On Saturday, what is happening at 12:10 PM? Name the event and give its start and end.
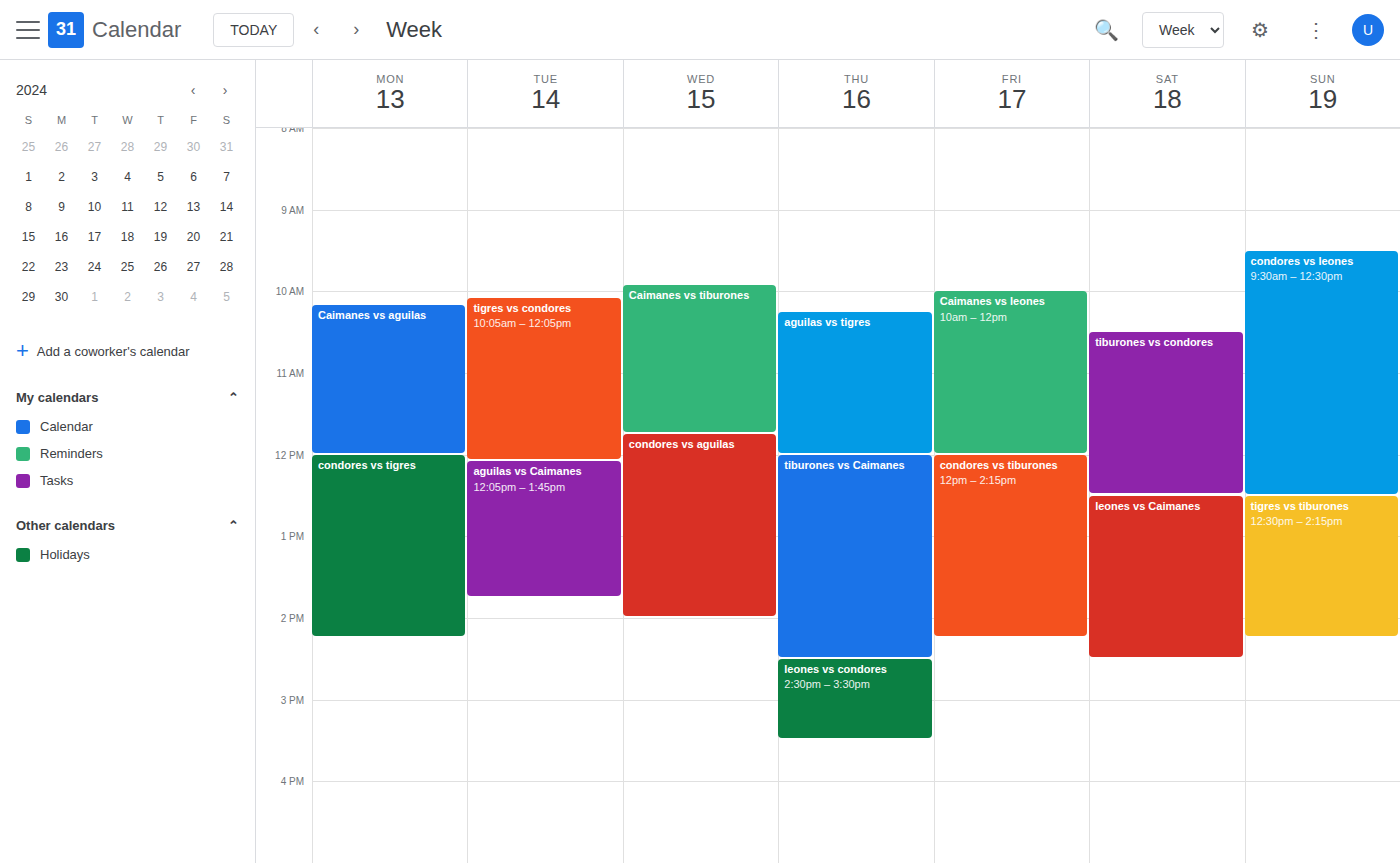
"tiburones vs condores", 10:30 AM to 12:30 PM